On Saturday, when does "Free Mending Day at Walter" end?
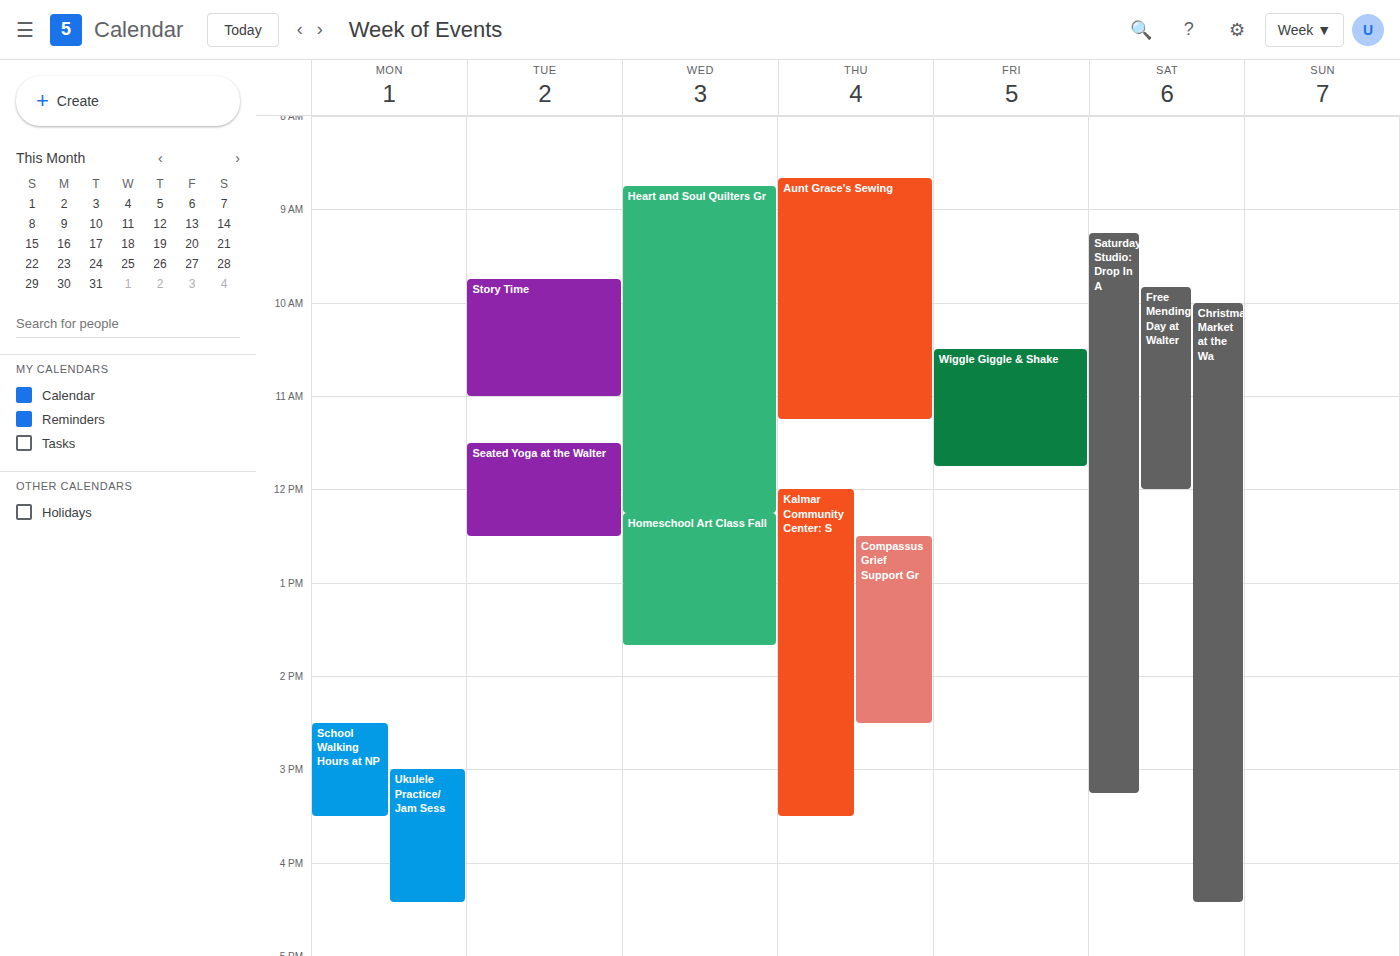
12:00 PM